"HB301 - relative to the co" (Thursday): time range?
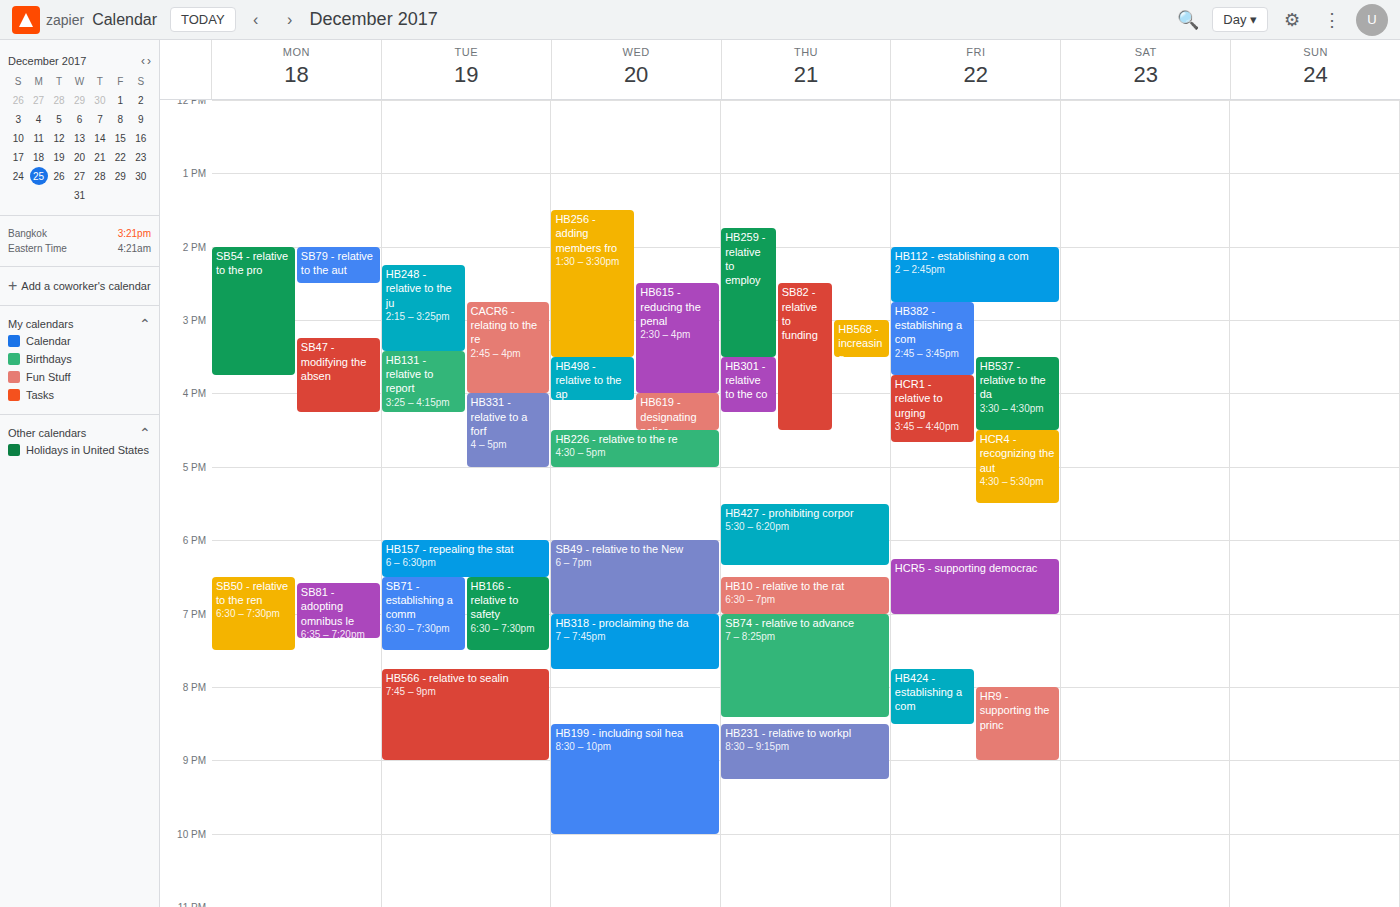
3:30 PM to 4:15 PM